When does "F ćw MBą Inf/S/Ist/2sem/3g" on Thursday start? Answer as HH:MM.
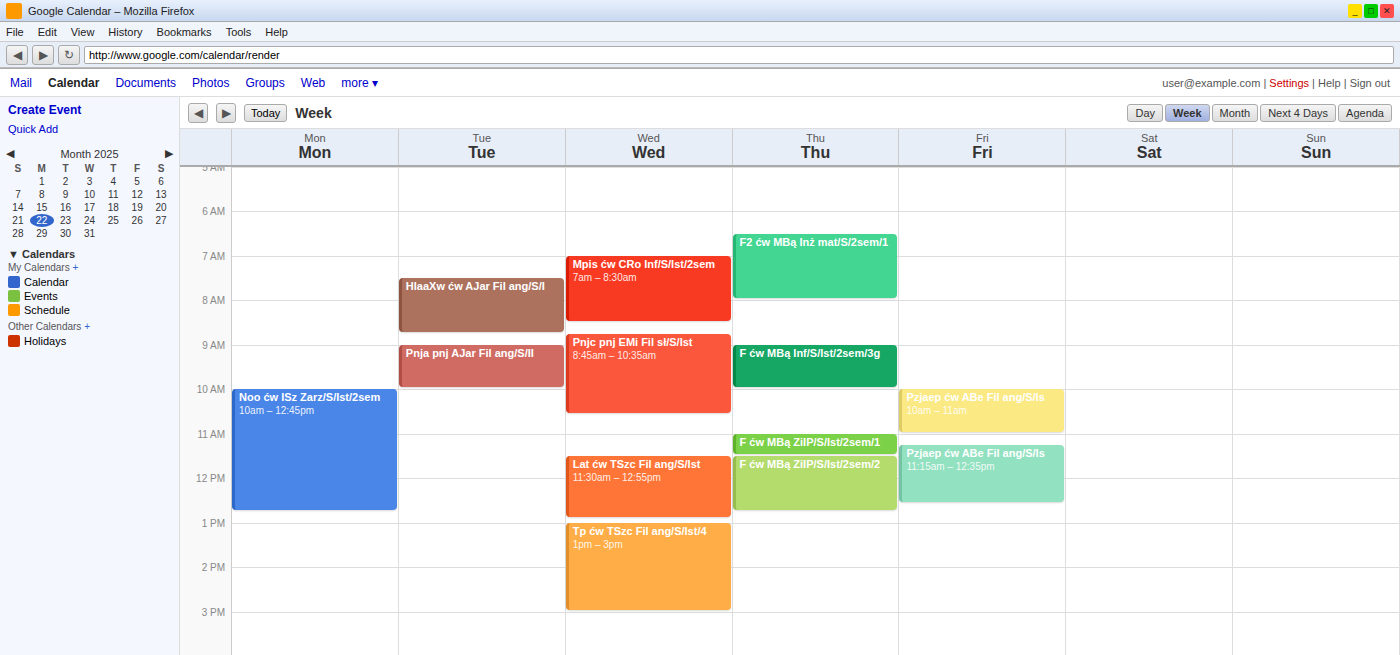
09:00